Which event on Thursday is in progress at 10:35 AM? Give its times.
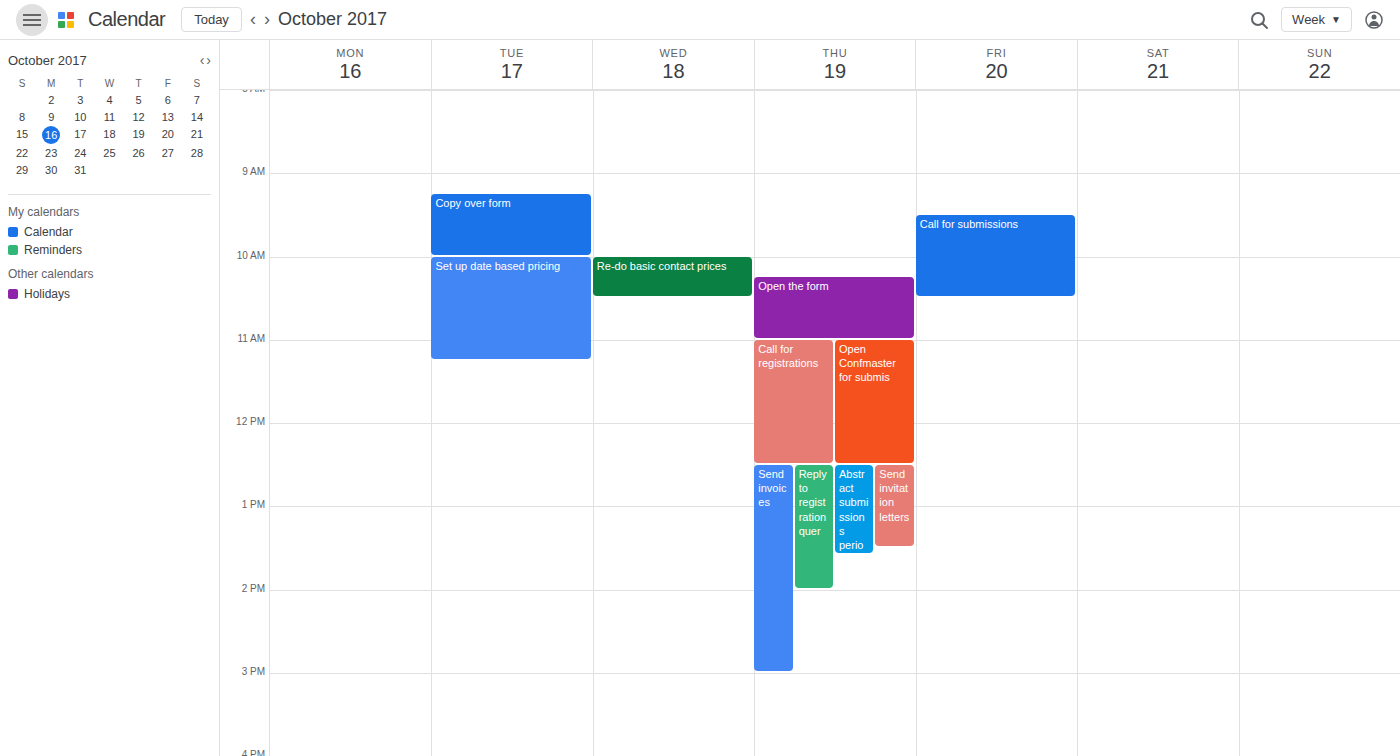
"Open the form", 10:15 AM to 11:00 AM